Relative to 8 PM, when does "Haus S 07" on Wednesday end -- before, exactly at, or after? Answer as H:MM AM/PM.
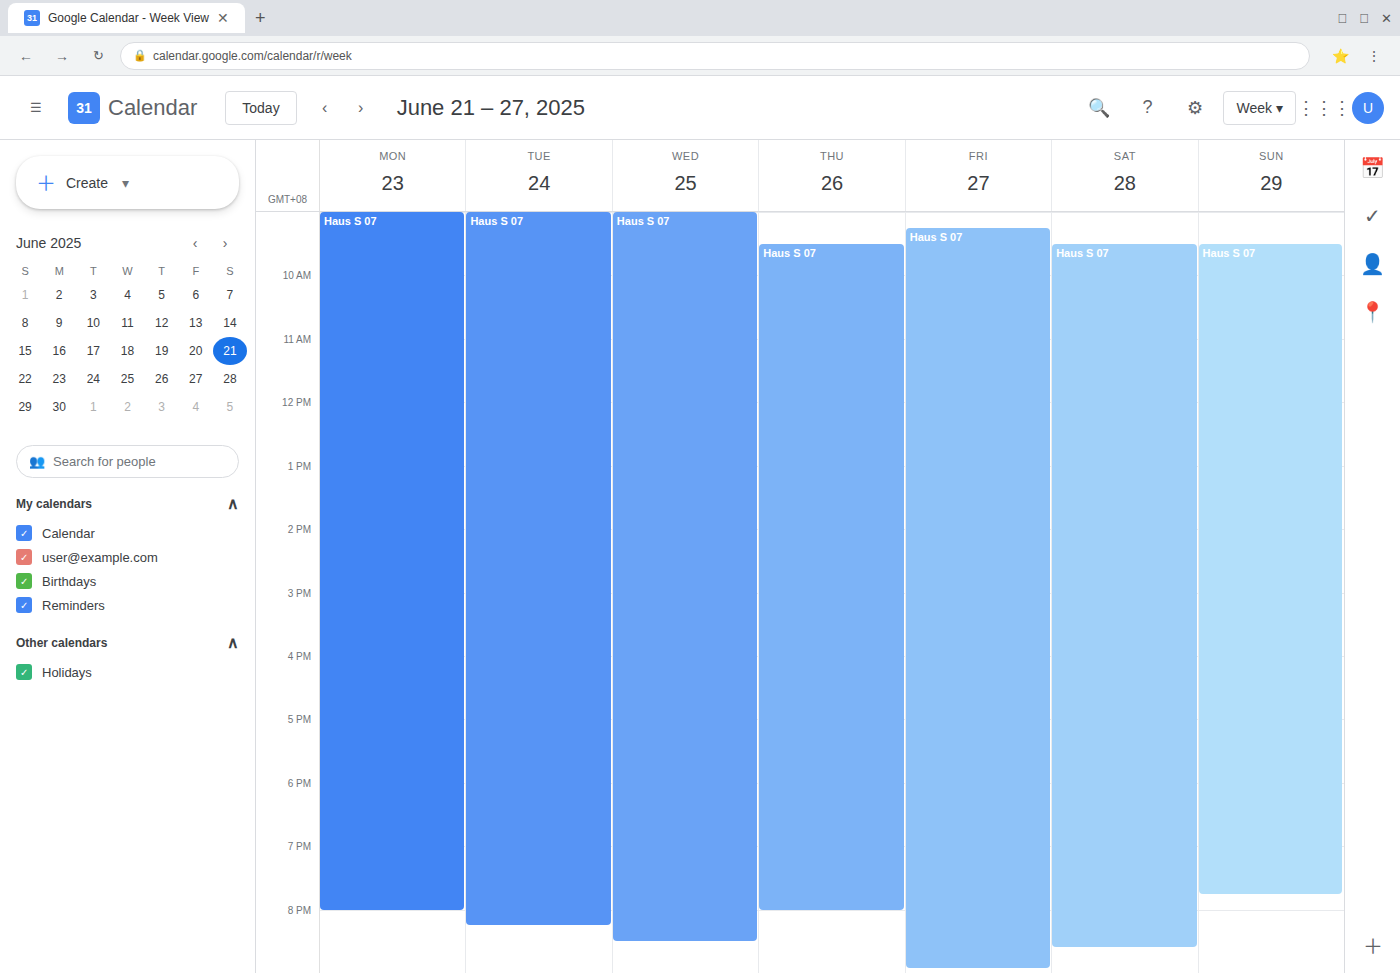
8:30 PM -- after 8 PM, 30 minutes below the 8 PM line.